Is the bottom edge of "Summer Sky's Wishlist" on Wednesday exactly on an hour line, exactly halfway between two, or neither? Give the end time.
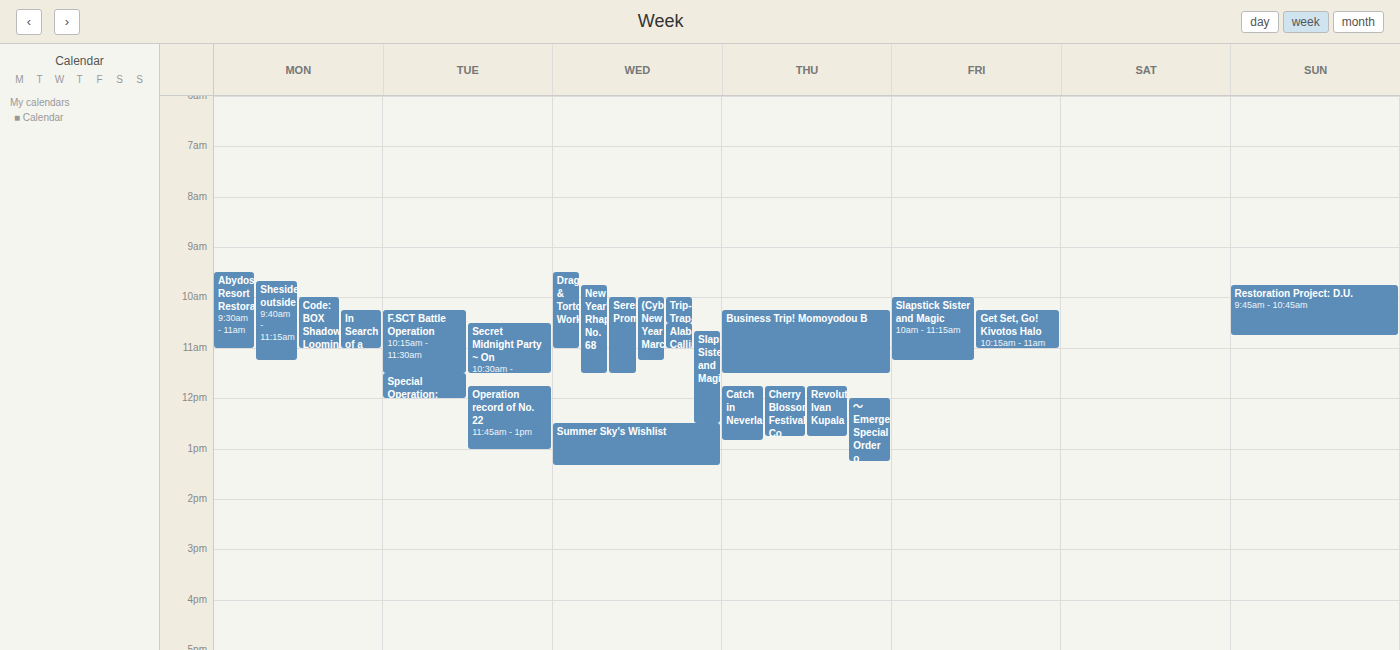
1:20 PM -- neither: 20 minutes below the 1 PM line and 40 minutes above the 2 PM line.